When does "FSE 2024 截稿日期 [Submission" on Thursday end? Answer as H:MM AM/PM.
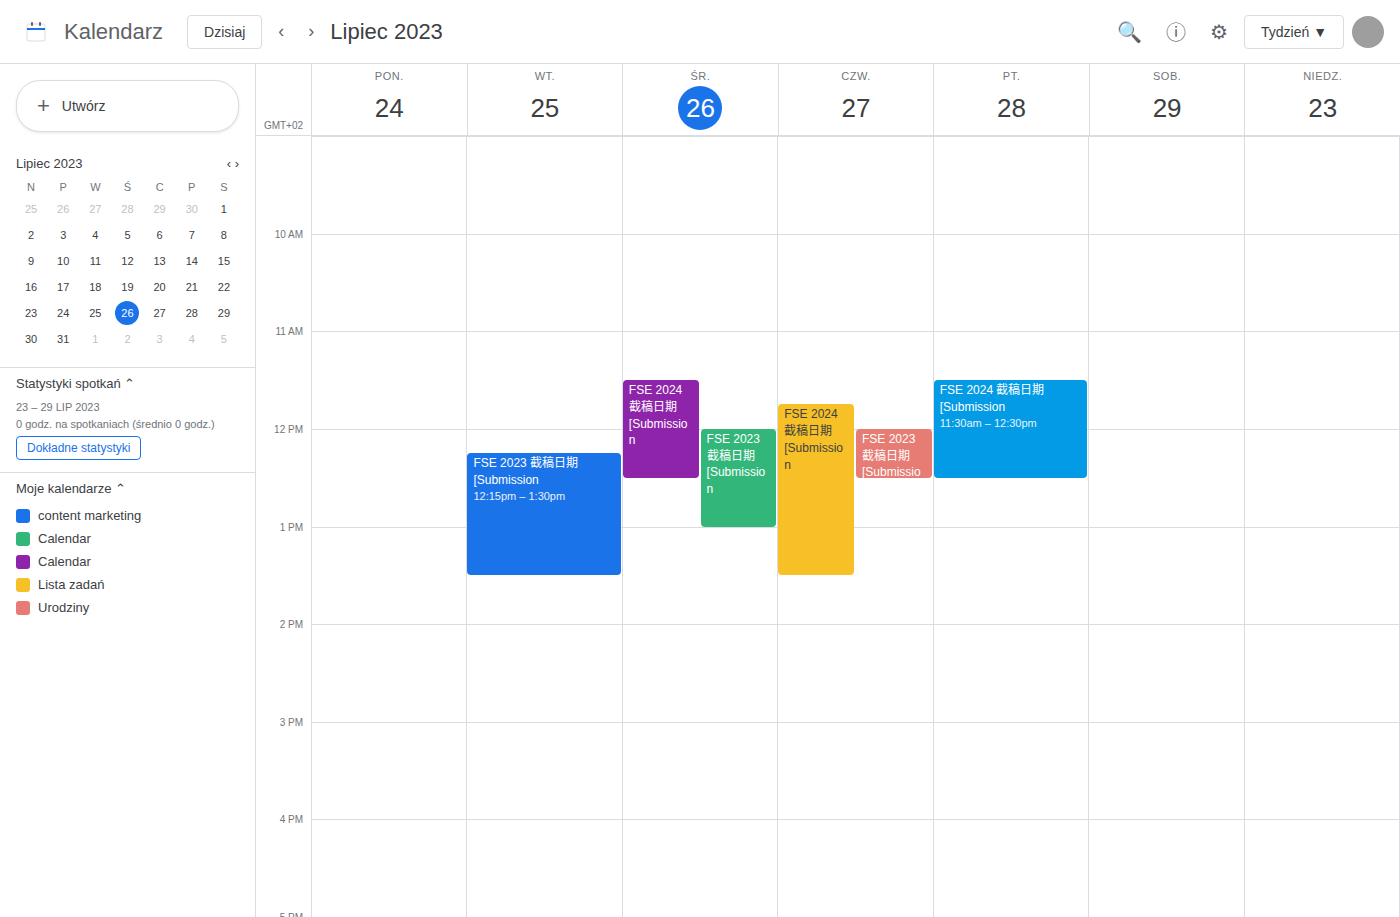
1:30 PM